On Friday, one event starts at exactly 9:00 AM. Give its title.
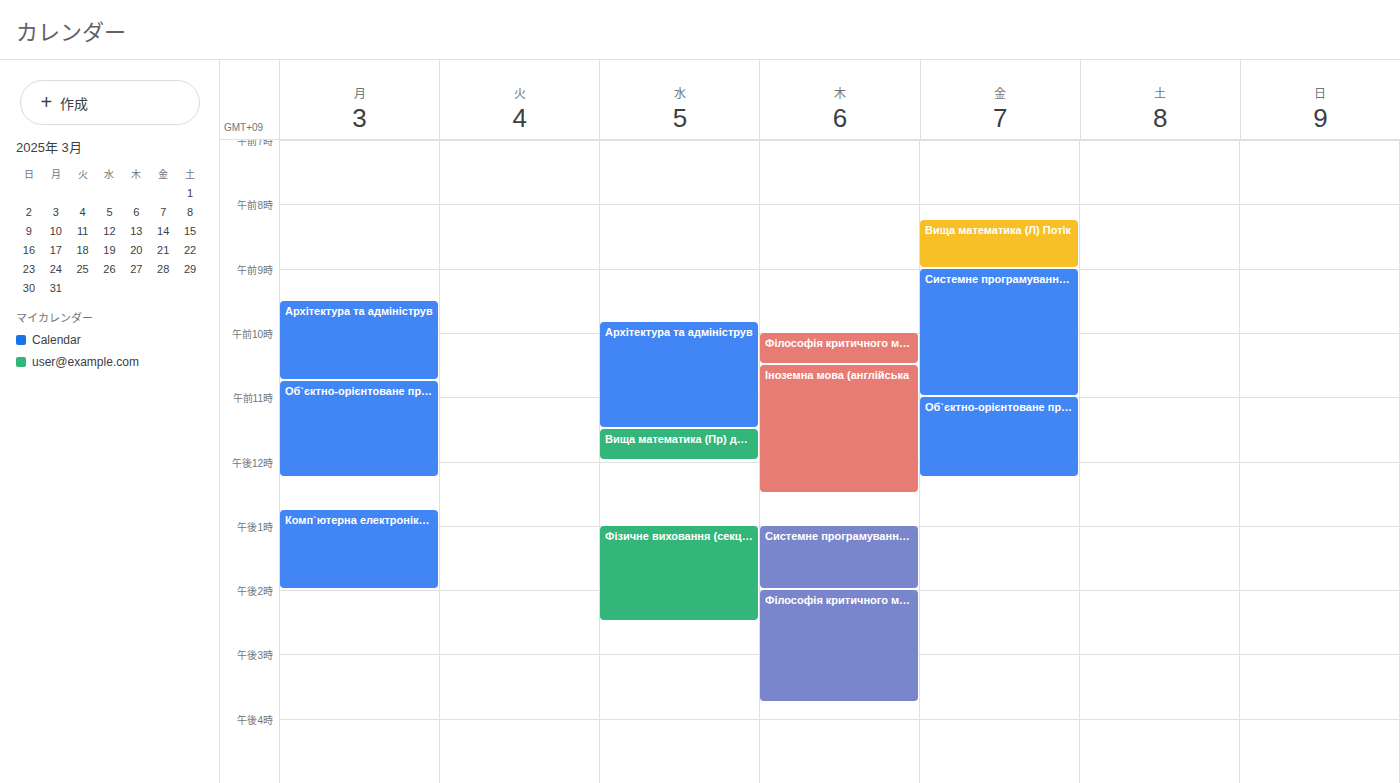
"Системне програмування (Л)"